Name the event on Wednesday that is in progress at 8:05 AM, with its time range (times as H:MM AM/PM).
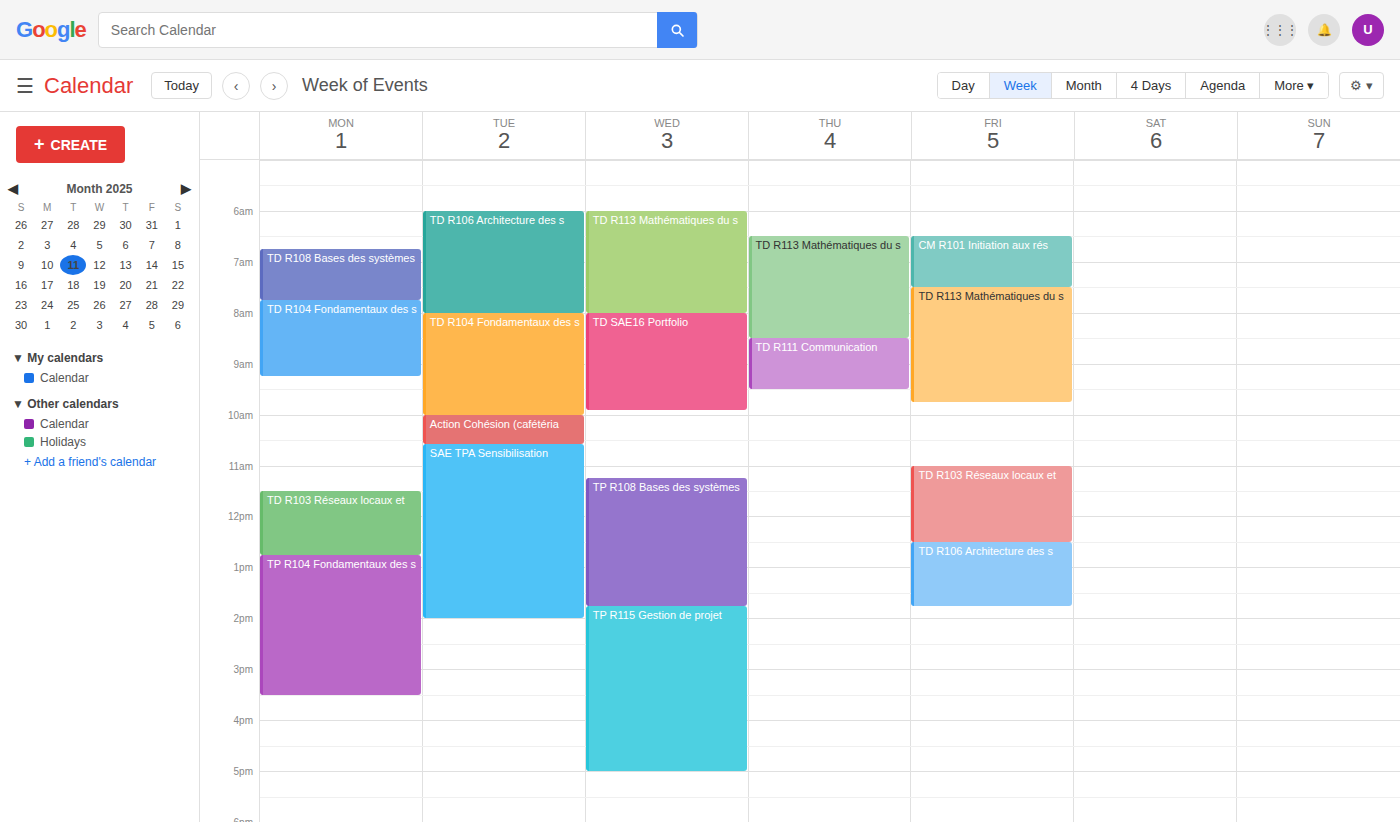
"TD SAE16 Portfolio", 8:00 AM to 9:55 AM